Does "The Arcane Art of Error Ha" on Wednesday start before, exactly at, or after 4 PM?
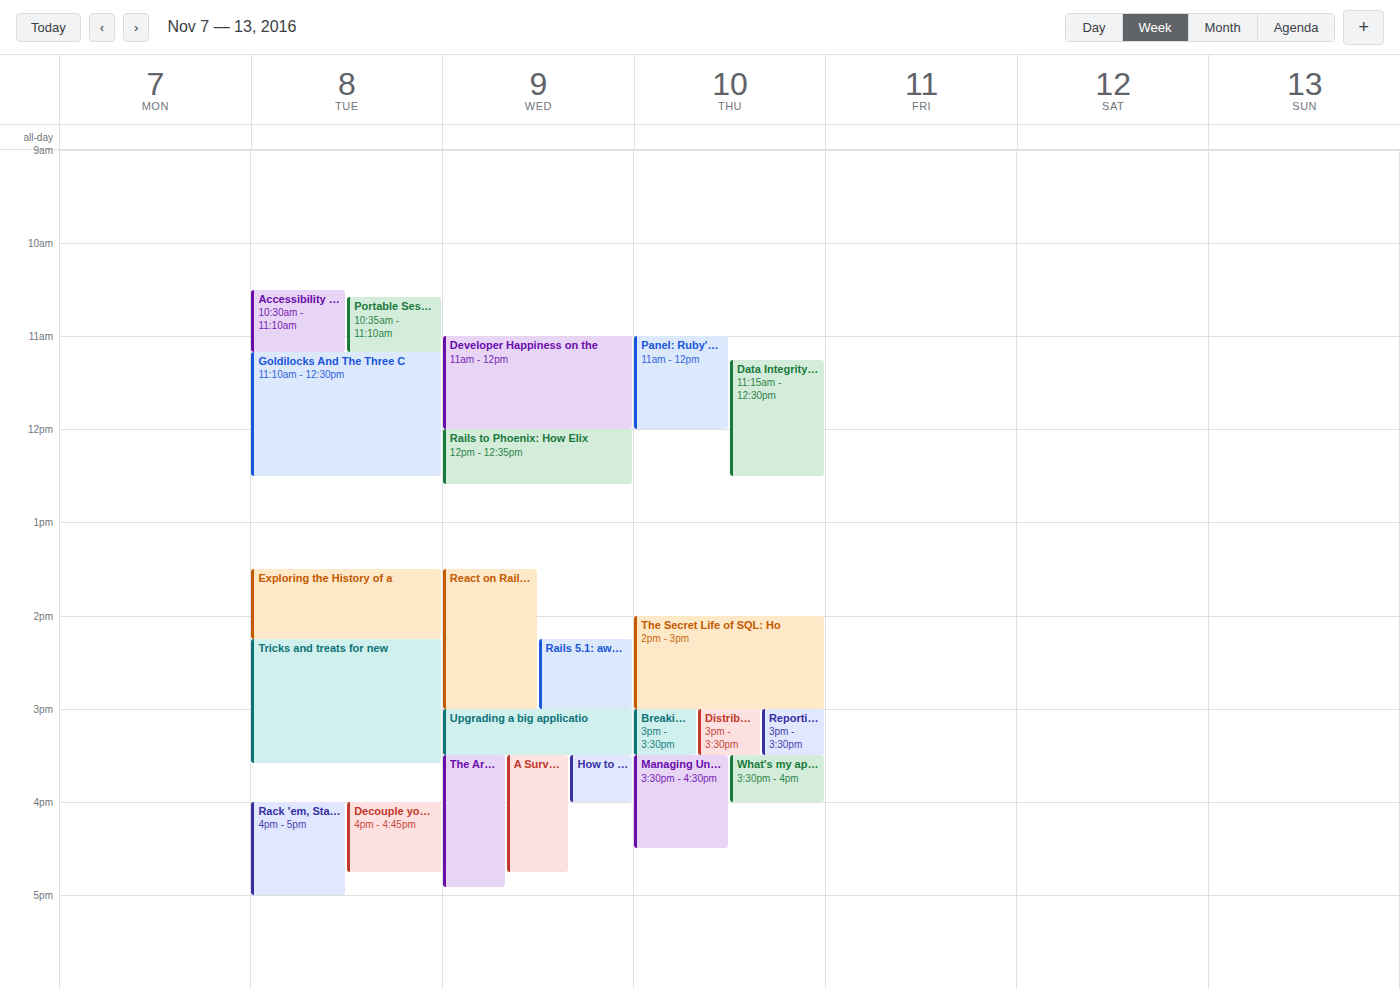
3:30 PM -- before 4 PM, 30 minutes above the 4 PM line.